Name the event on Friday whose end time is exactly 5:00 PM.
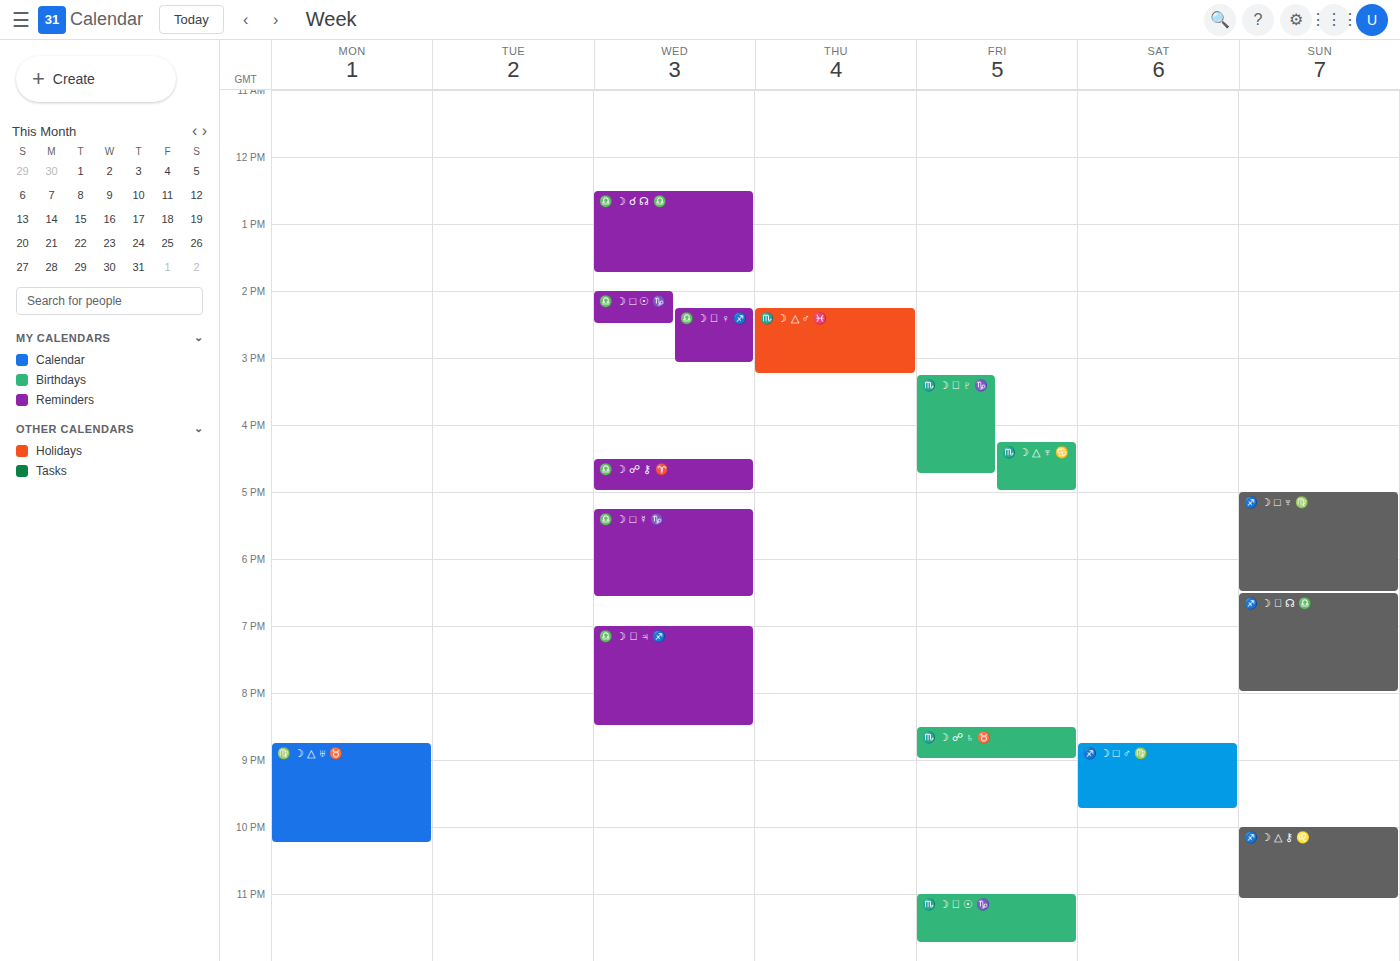
"♏️ ☽ △ ♆ ♋️"